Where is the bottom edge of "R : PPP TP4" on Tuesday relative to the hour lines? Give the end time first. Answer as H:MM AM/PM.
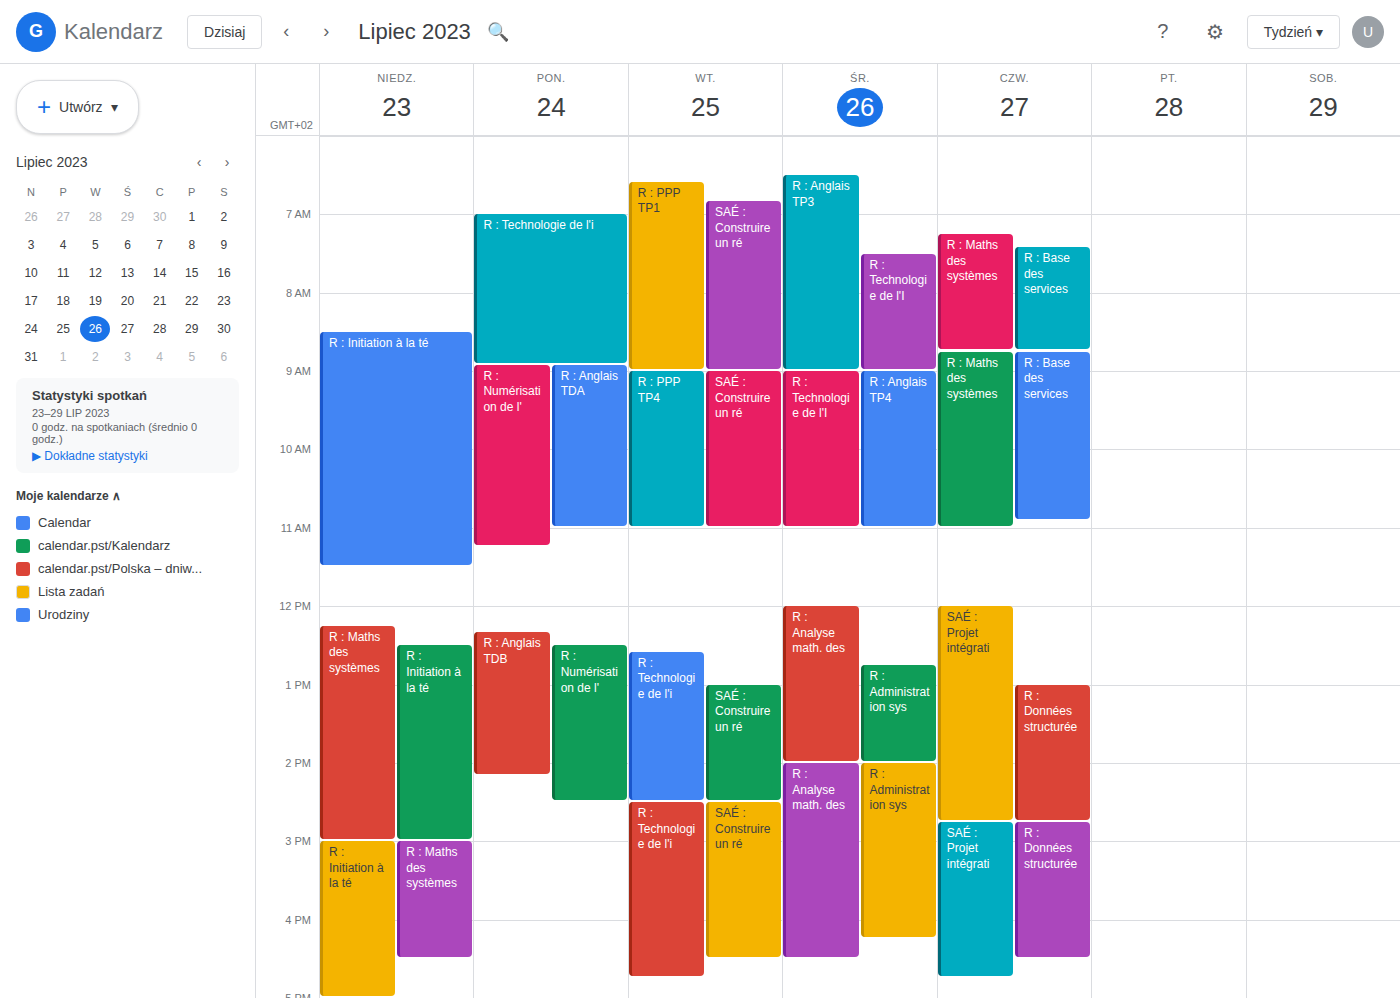
11:00 AM -- exactly on the 11 AM line.